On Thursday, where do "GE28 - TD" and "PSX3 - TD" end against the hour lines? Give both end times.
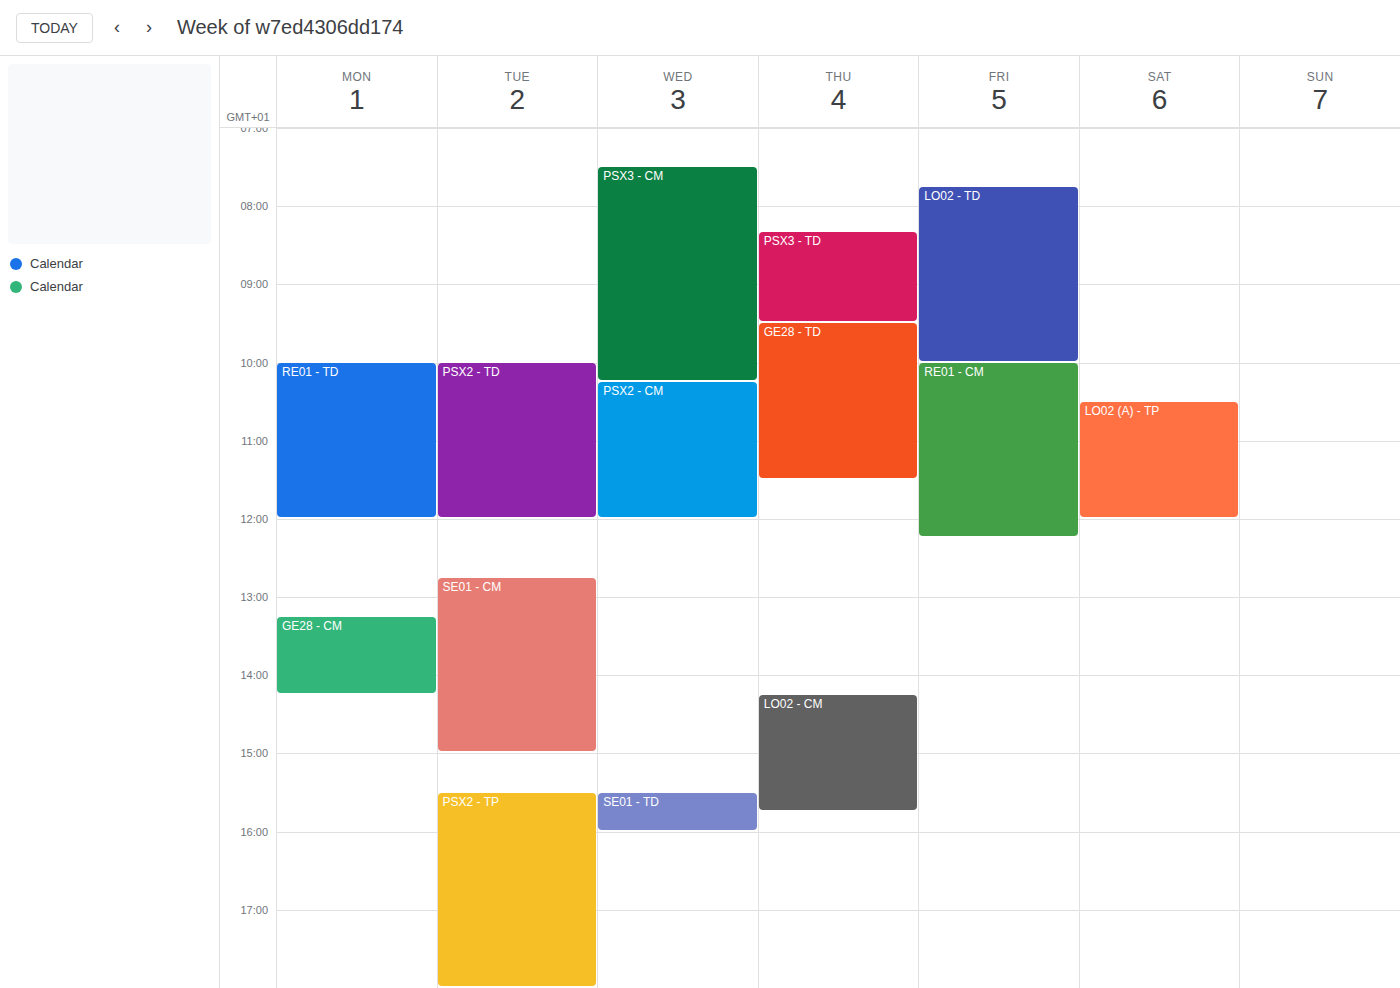
"GE28 - TD": 11:30 AM, halfway between the 11 AM and 12 PM lines. "PSX3 - TD": 9:30 AM, halfway between the 9 AM and 10 AM lines.